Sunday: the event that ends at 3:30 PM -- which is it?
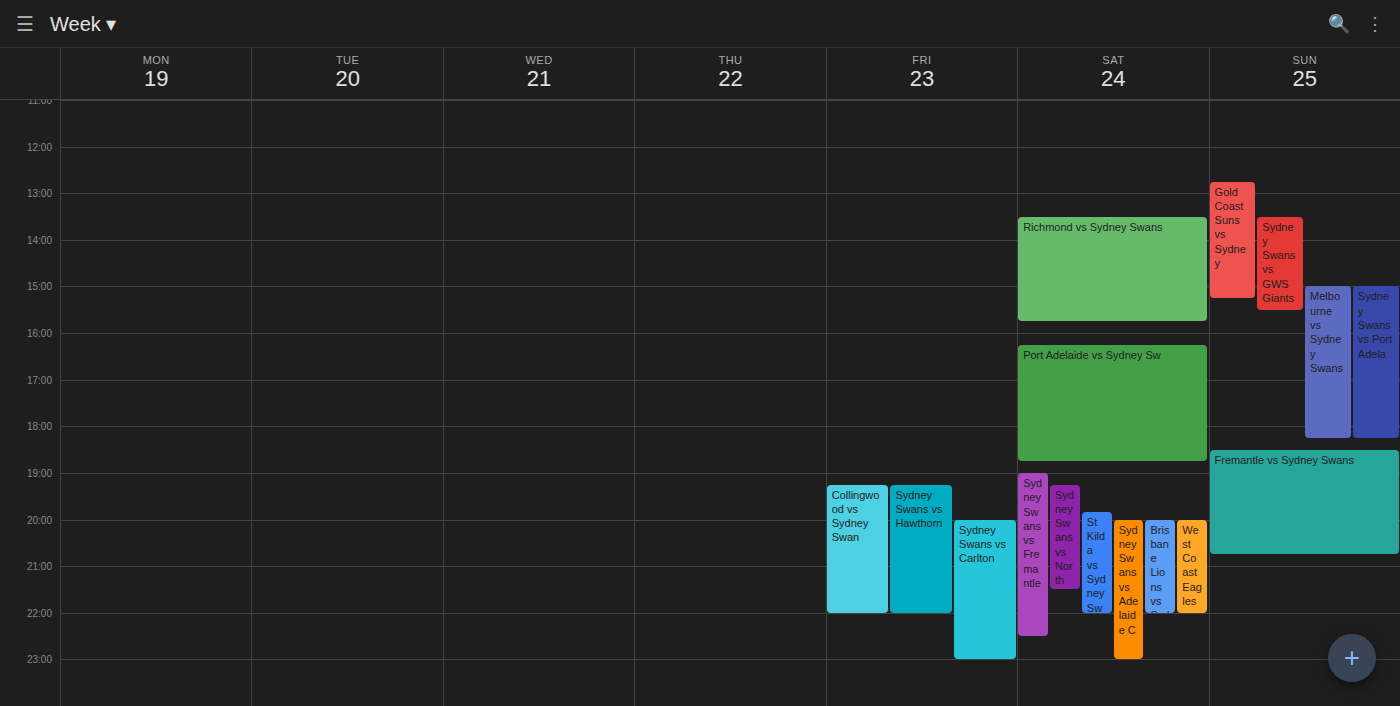
"Sydney Swans vs GWS Giants"